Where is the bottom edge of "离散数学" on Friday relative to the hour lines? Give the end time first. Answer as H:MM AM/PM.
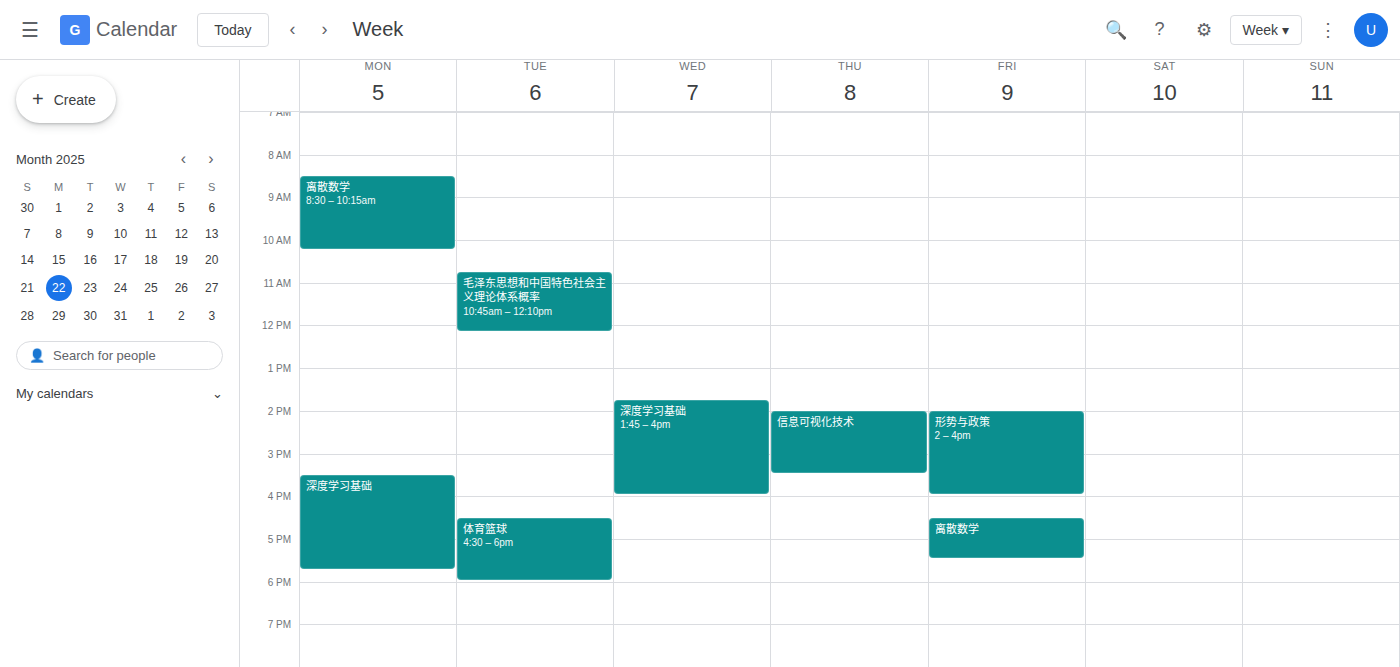
5:30 PM -- halfway between the 5 PM and 6 PM lines.